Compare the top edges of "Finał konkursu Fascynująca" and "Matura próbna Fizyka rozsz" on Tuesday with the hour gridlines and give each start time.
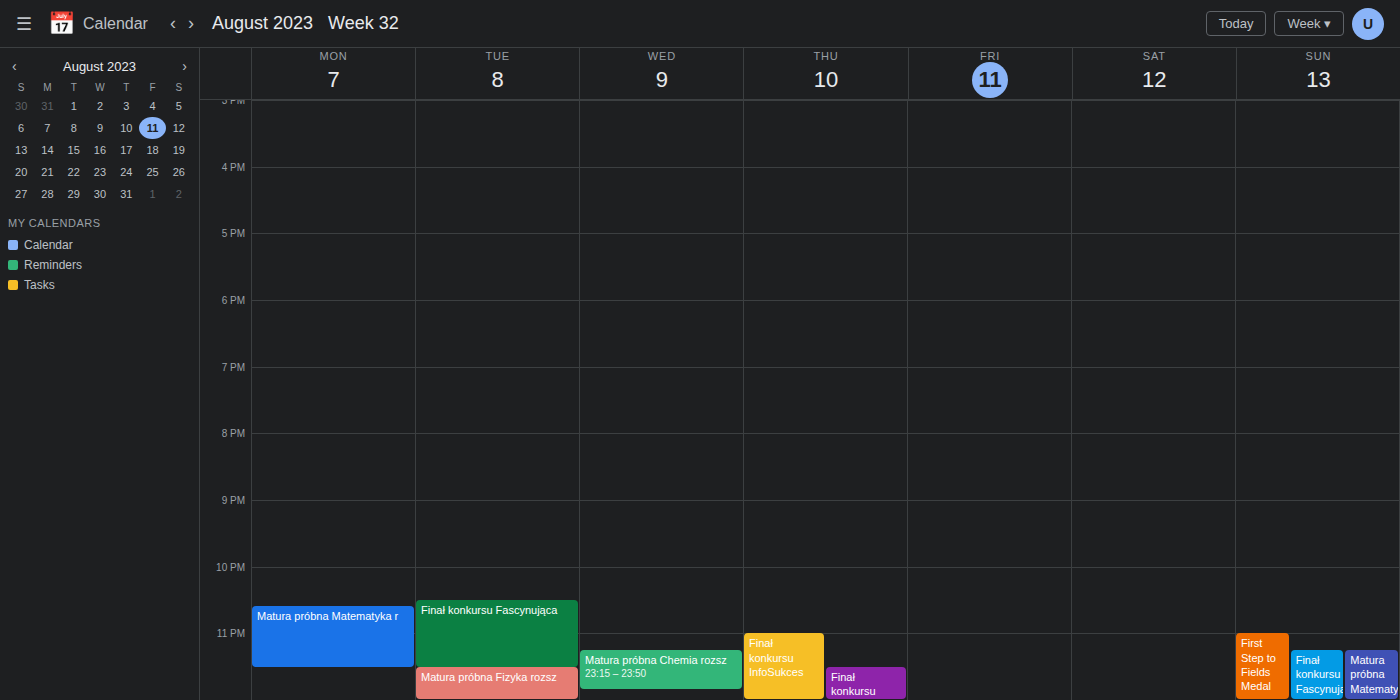
"Finał konkursu Fascynująca": 10:30 PM, halfway between the 10 PM and 11 PM lines. "Matura próbna Fizyka rozsz": 11:30 PM, halfway between the 11 PM and 12 AM lines.